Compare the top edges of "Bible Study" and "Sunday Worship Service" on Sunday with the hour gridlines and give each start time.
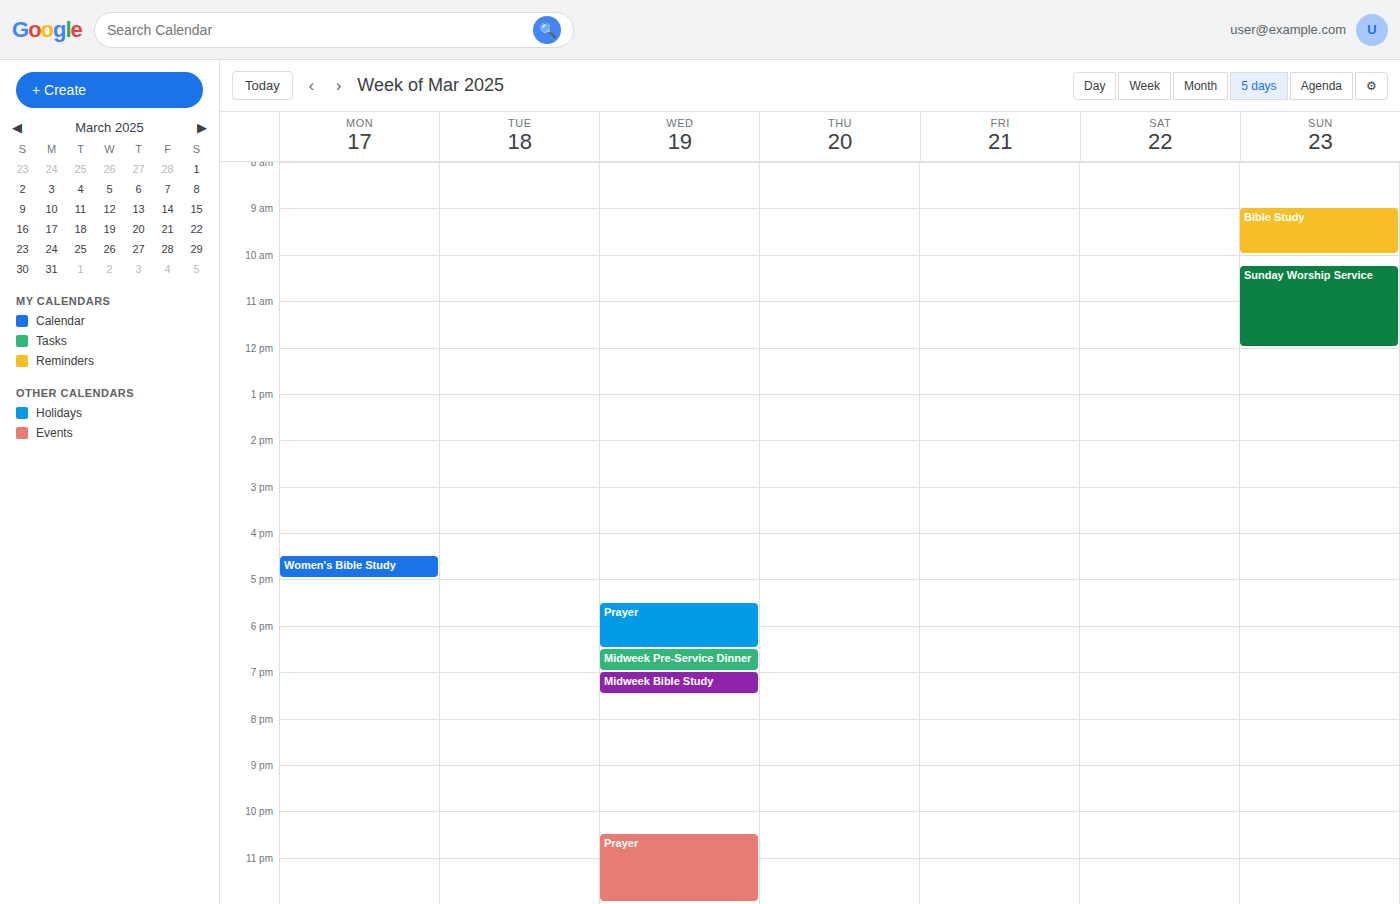
"Bible Study": 9:00 AM, exactly on the 9 AM line. "Sunday Worship Service": 10:15 AM, neither: a quarter of the way from the 10 AM line to the 11 AM line.